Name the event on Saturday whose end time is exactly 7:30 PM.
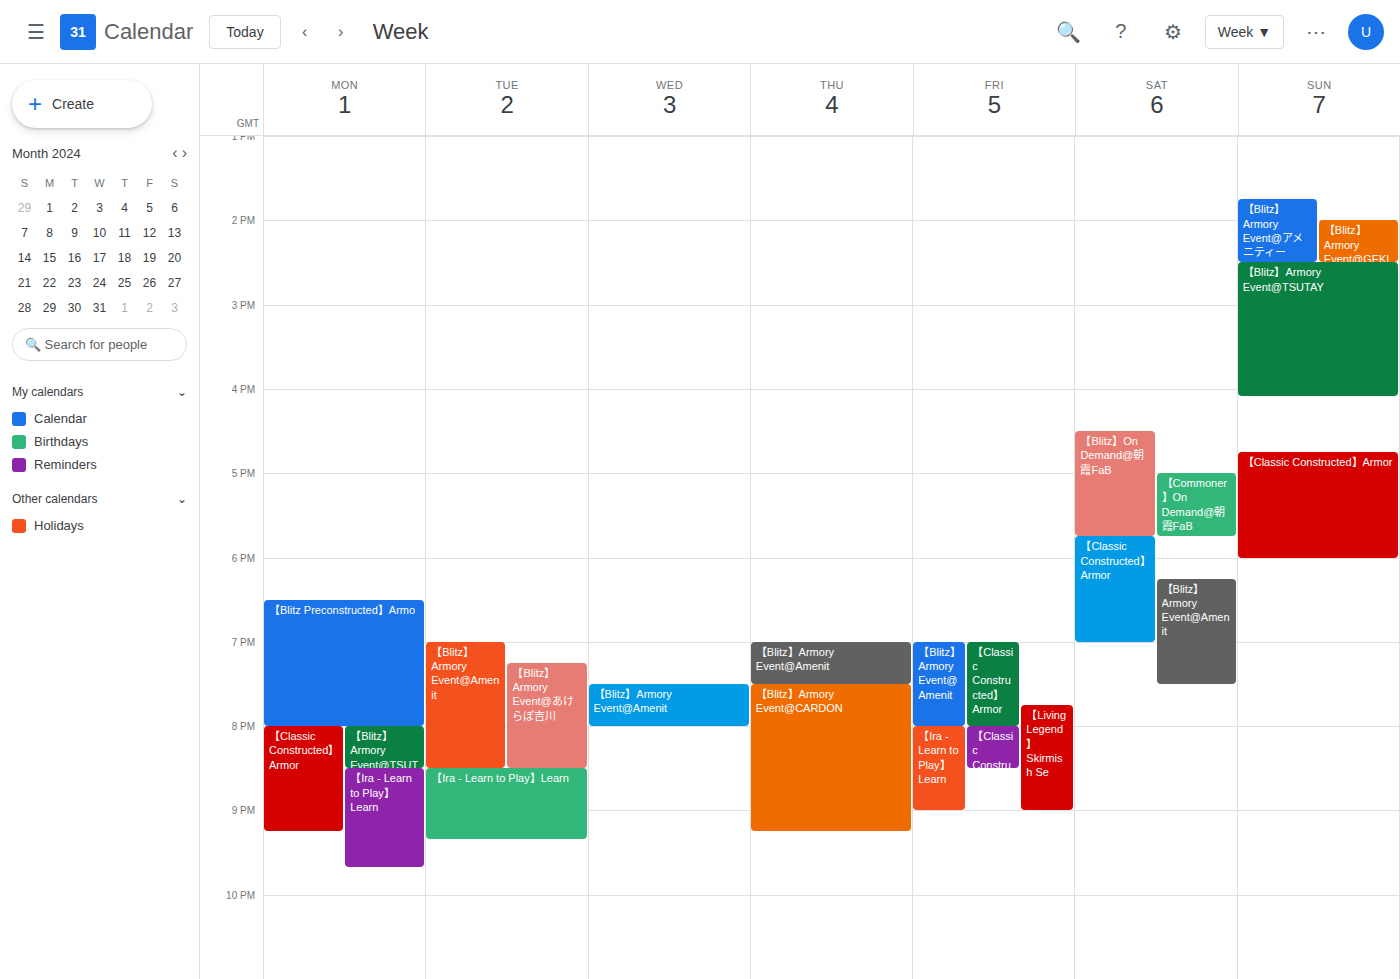
"【Blitz】Armory Event@Amenit"